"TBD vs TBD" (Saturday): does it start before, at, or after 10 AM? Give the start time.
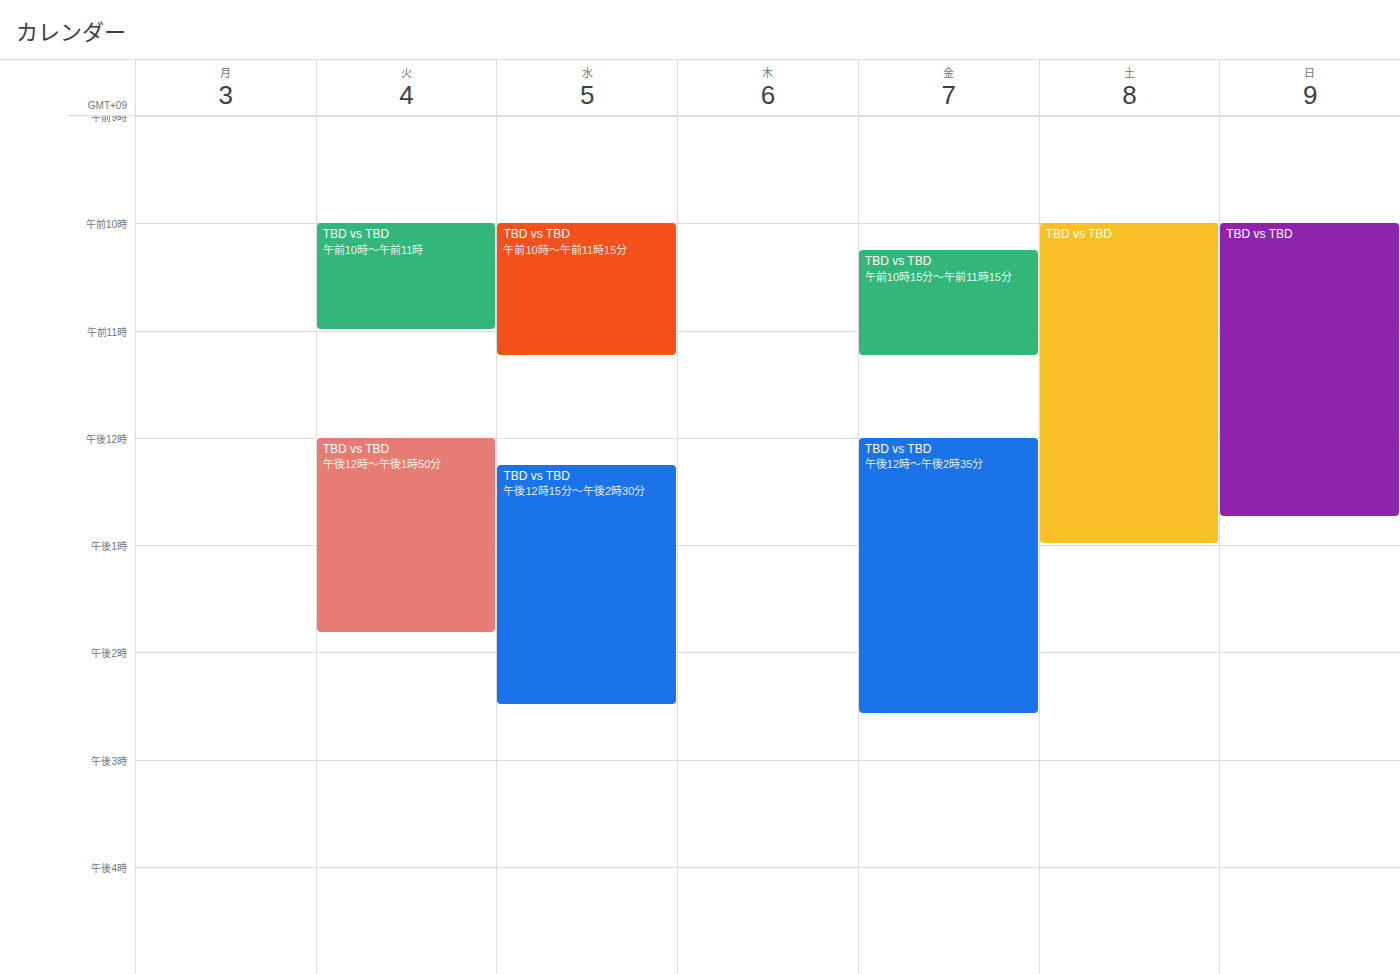
10:00 AM -- exactly at 10 AM, on the 10 AM line.